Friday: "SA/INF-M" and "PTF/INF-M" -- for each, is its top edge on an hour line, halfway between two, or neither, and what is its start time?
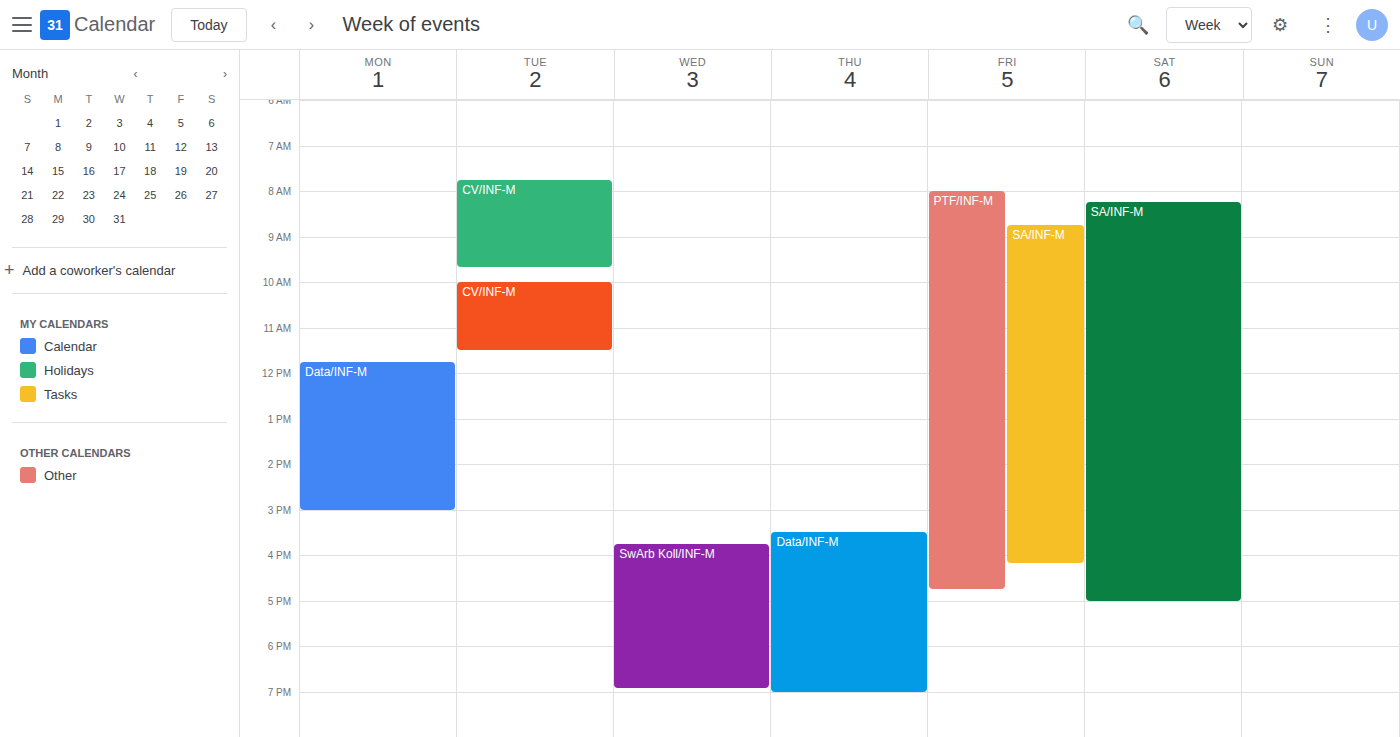
"SA/INF-M": 8:45 AM, neither: three quarters of the way from the 8 AM line to the 9 AM line. "PTF/INF-M": 8:00 AM, exactly on the 8 AM line.